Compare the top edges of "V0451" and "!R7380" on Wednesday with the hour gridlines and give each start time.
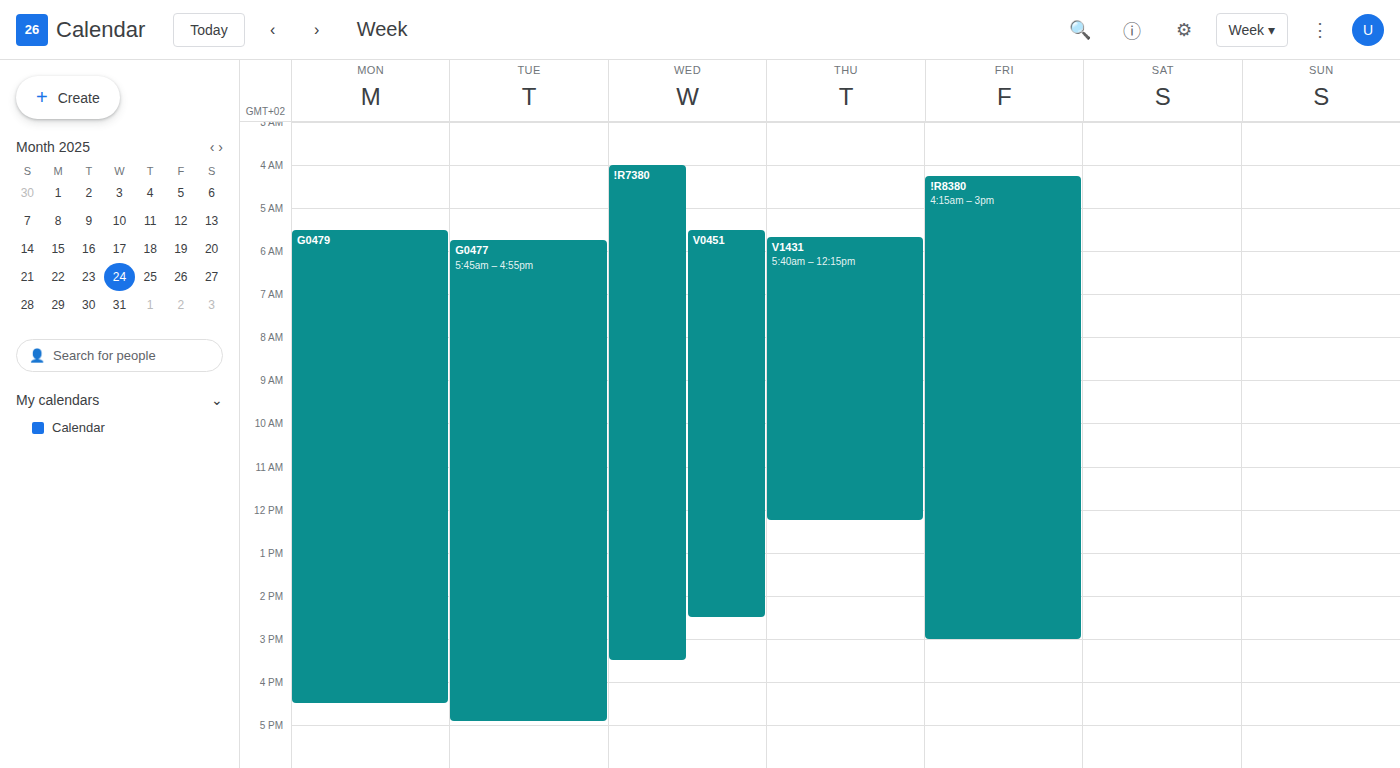
"V0451": 5:30 AM, halfway between the 5 AM and 6 AM lines. "!R7380": 4:00 AM, exactly on the 4 AM line.